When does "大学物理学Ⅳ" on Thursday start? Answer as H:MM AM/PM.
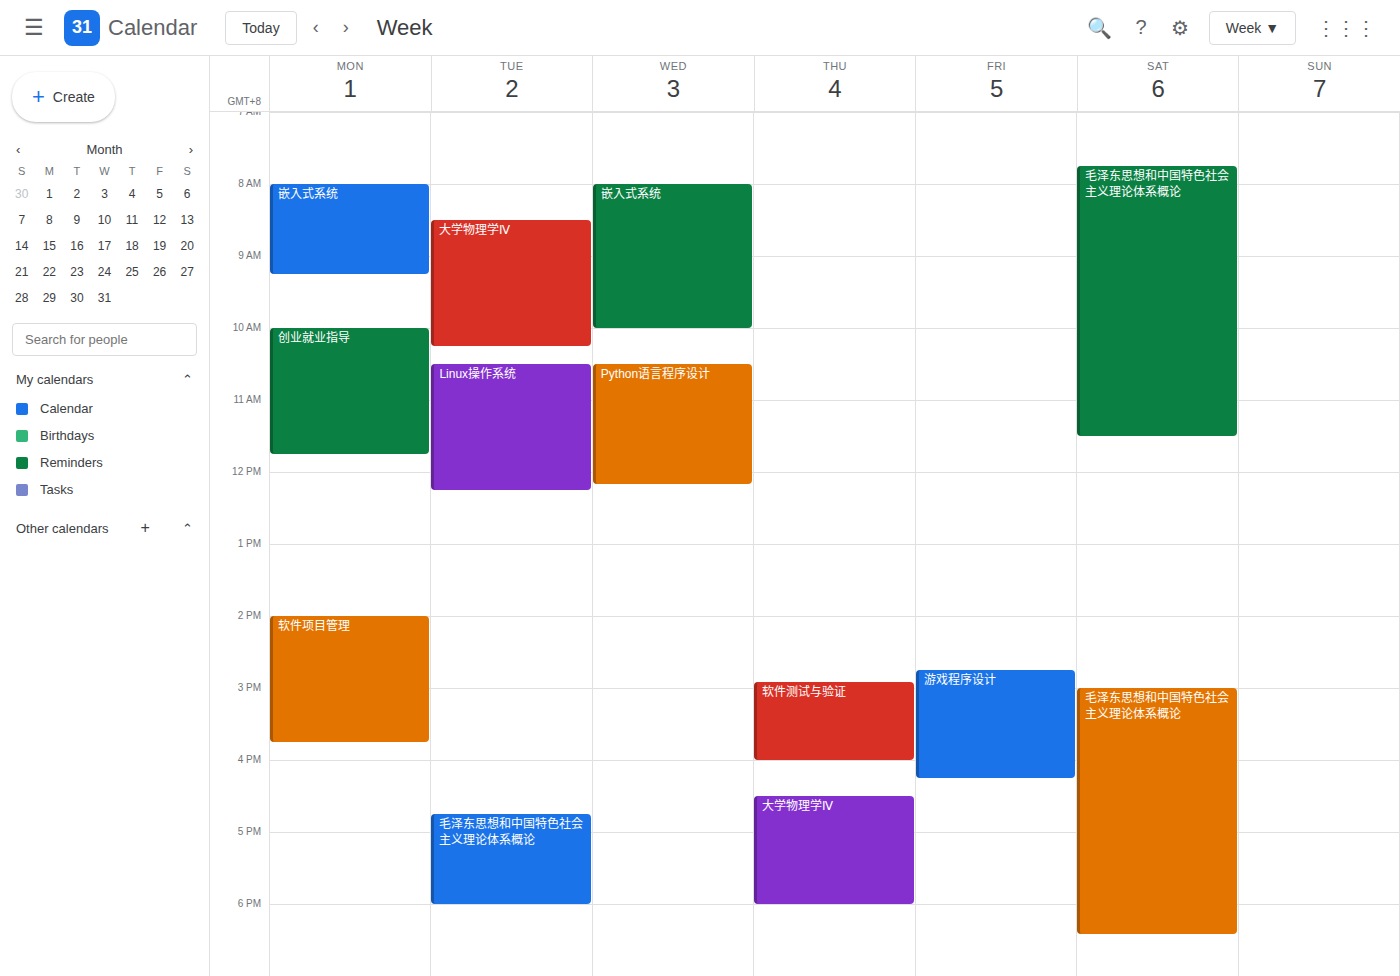
4:30 PM